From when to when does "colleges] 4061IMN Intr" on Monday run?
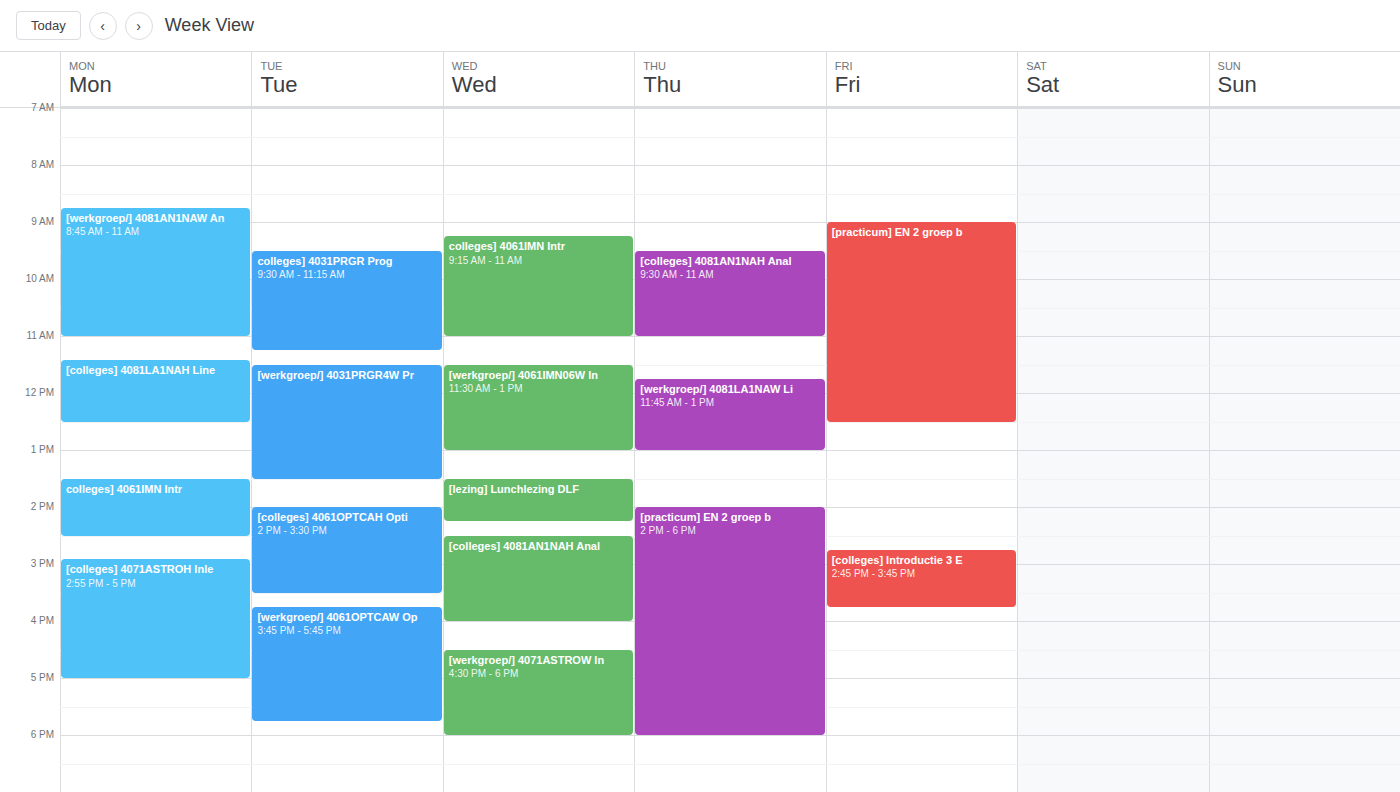
1:30 PM to 2:30 PM